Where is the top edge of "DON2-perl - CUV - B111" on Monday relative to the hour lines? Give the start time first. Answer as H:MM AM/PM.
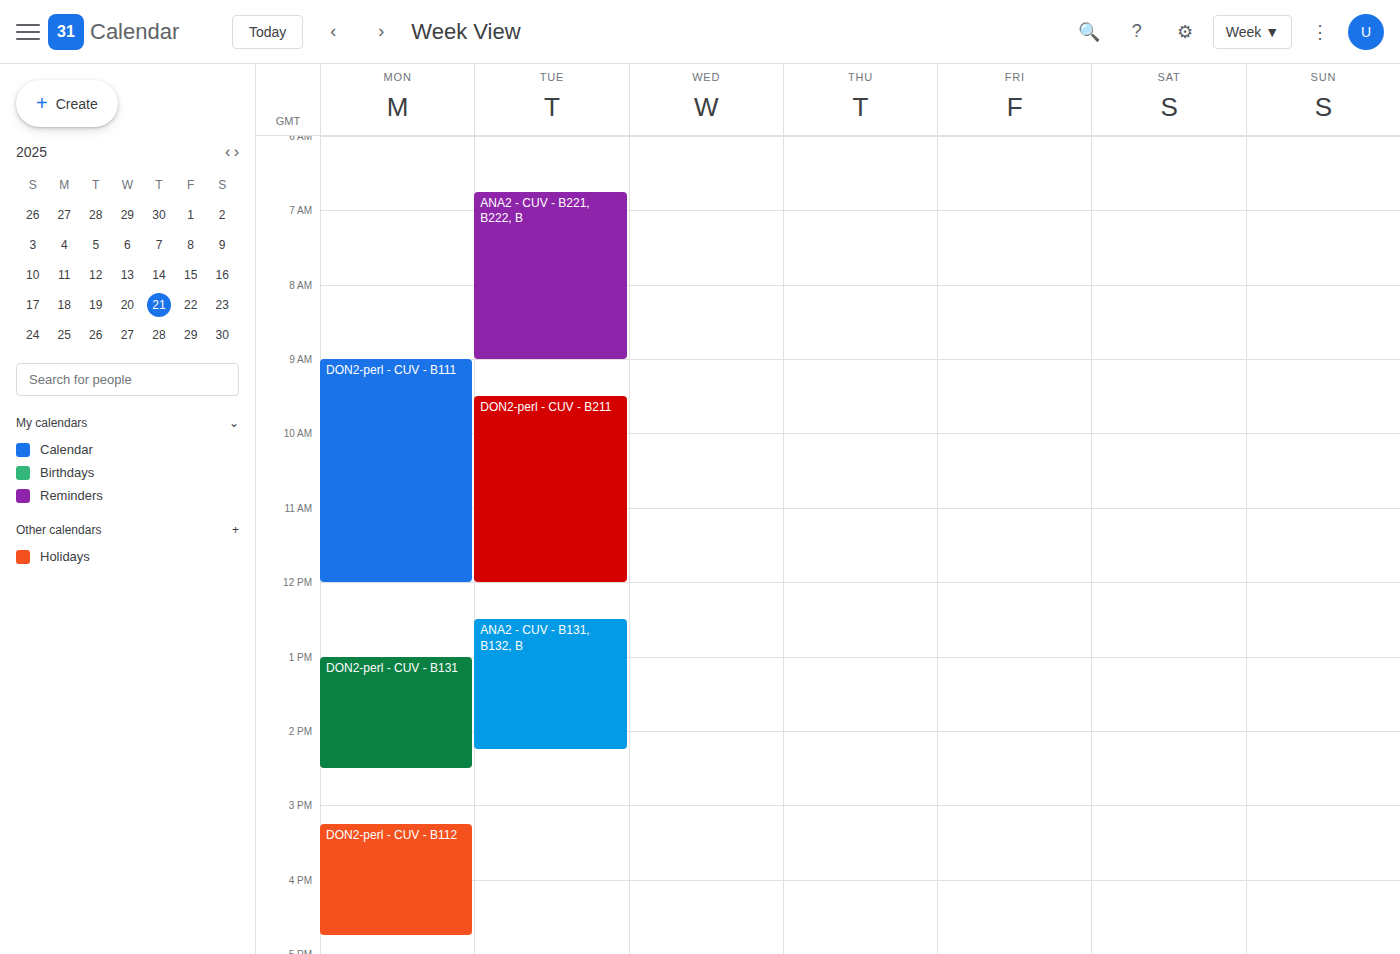
9:00 AM -- exactly on the 9 AM line.